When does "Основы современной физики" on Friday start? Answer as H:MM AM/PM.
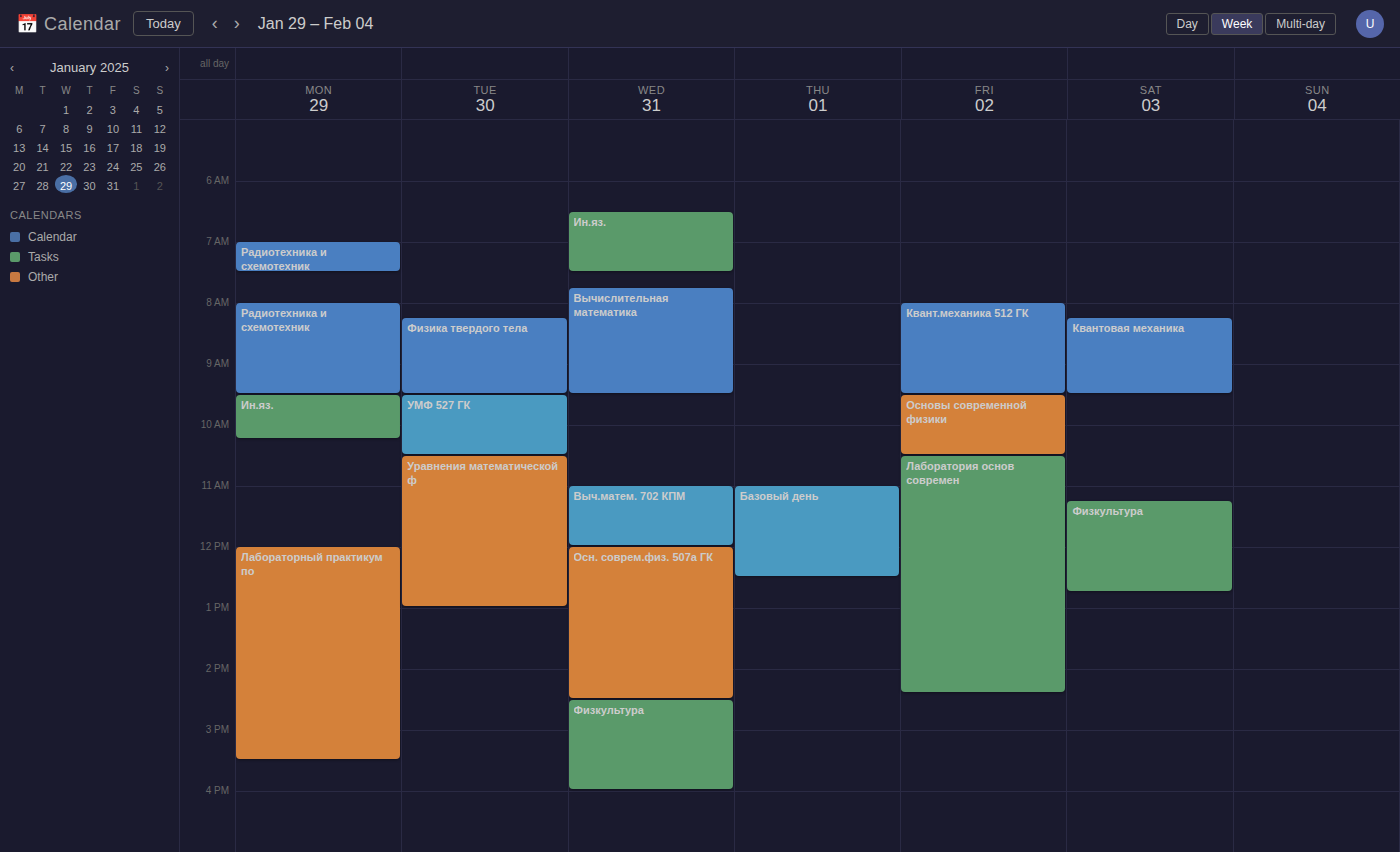
9:30 AM